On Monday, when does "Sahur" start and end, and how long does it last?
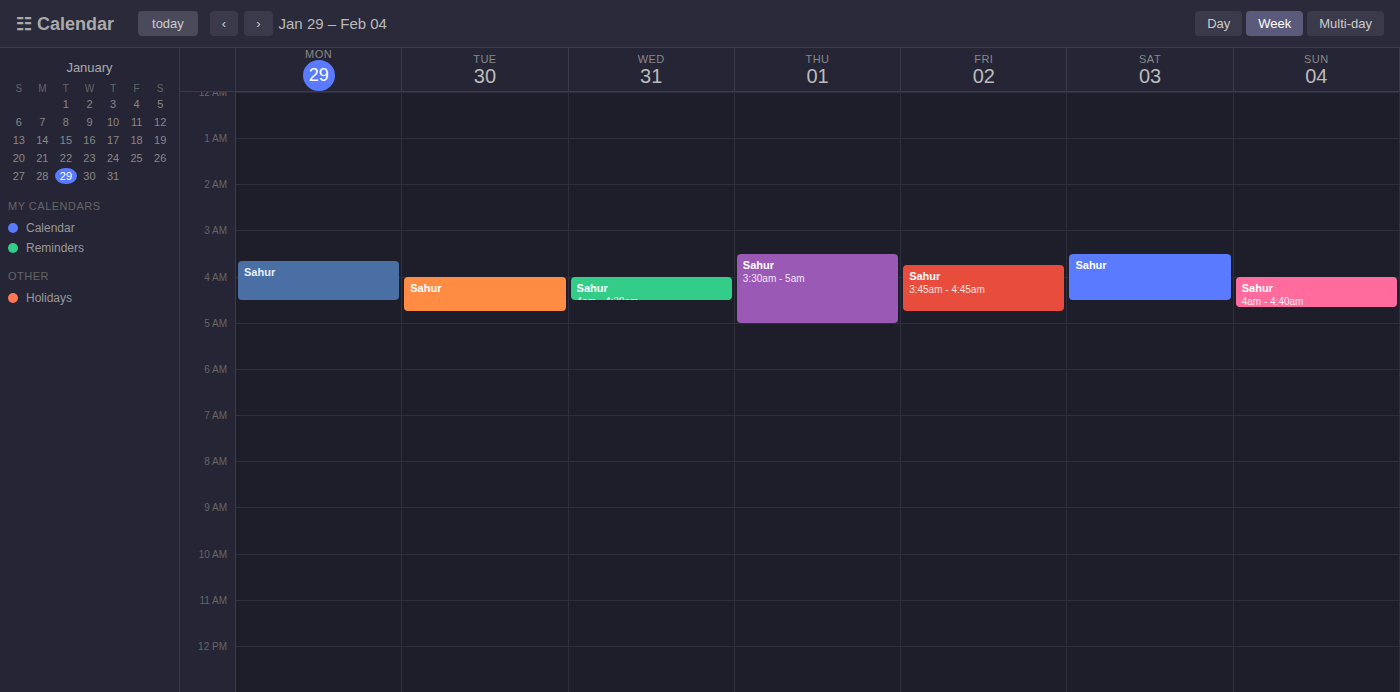
3:40 AM to 4:30 AM, 50 minutes